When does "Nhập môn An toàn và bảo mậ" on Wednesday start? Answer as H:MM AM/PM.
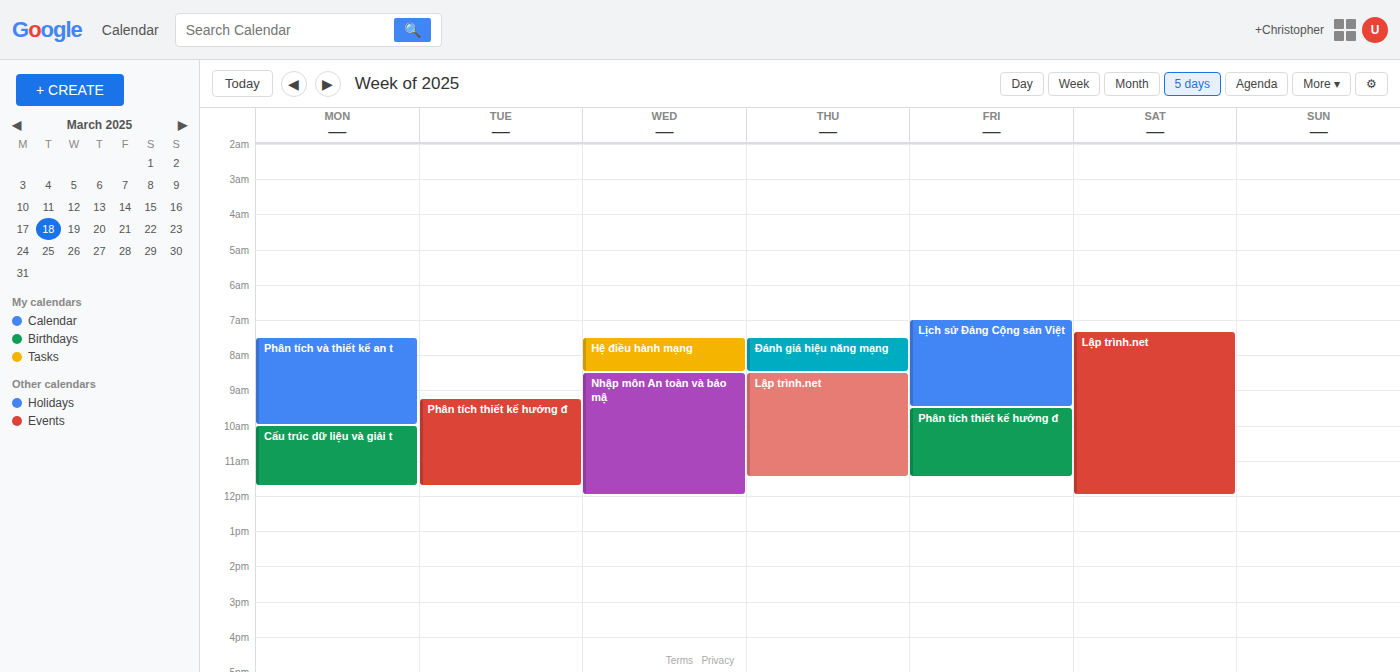
8:30 AM